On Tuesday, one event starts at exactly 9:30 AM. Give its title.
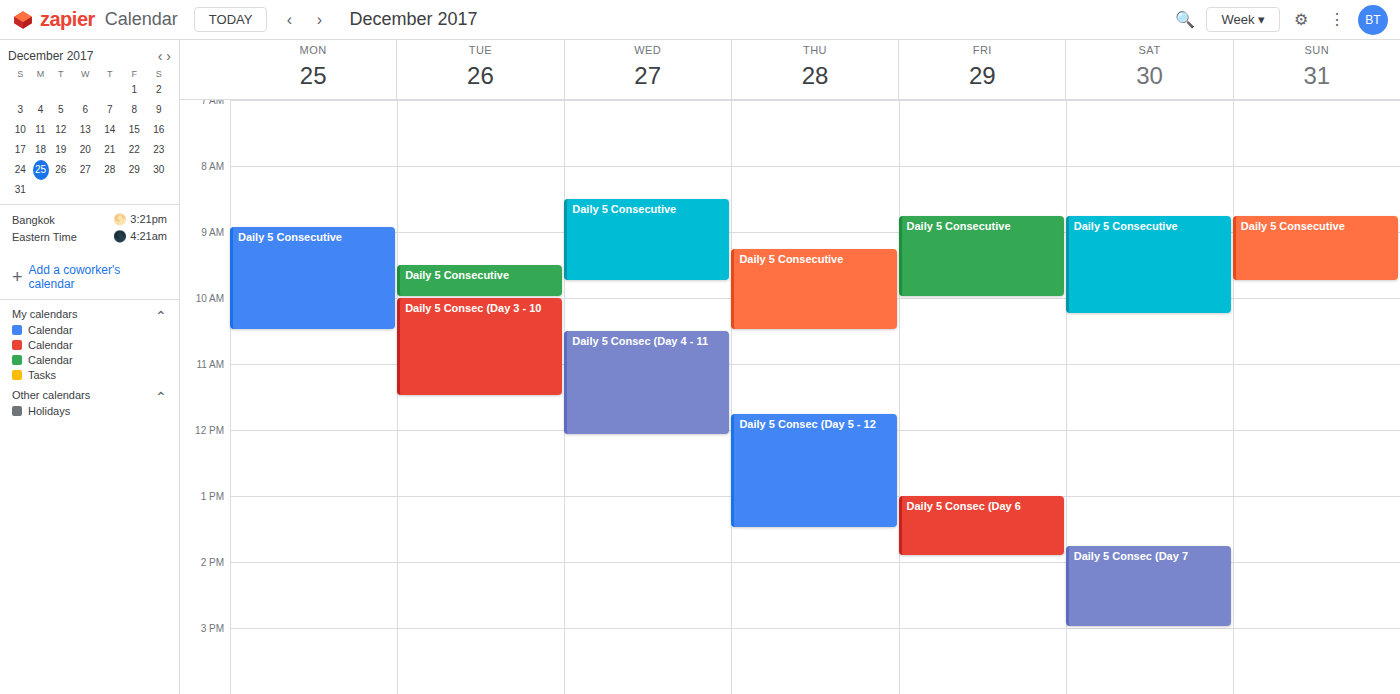
"Daily 5 Consecutive"